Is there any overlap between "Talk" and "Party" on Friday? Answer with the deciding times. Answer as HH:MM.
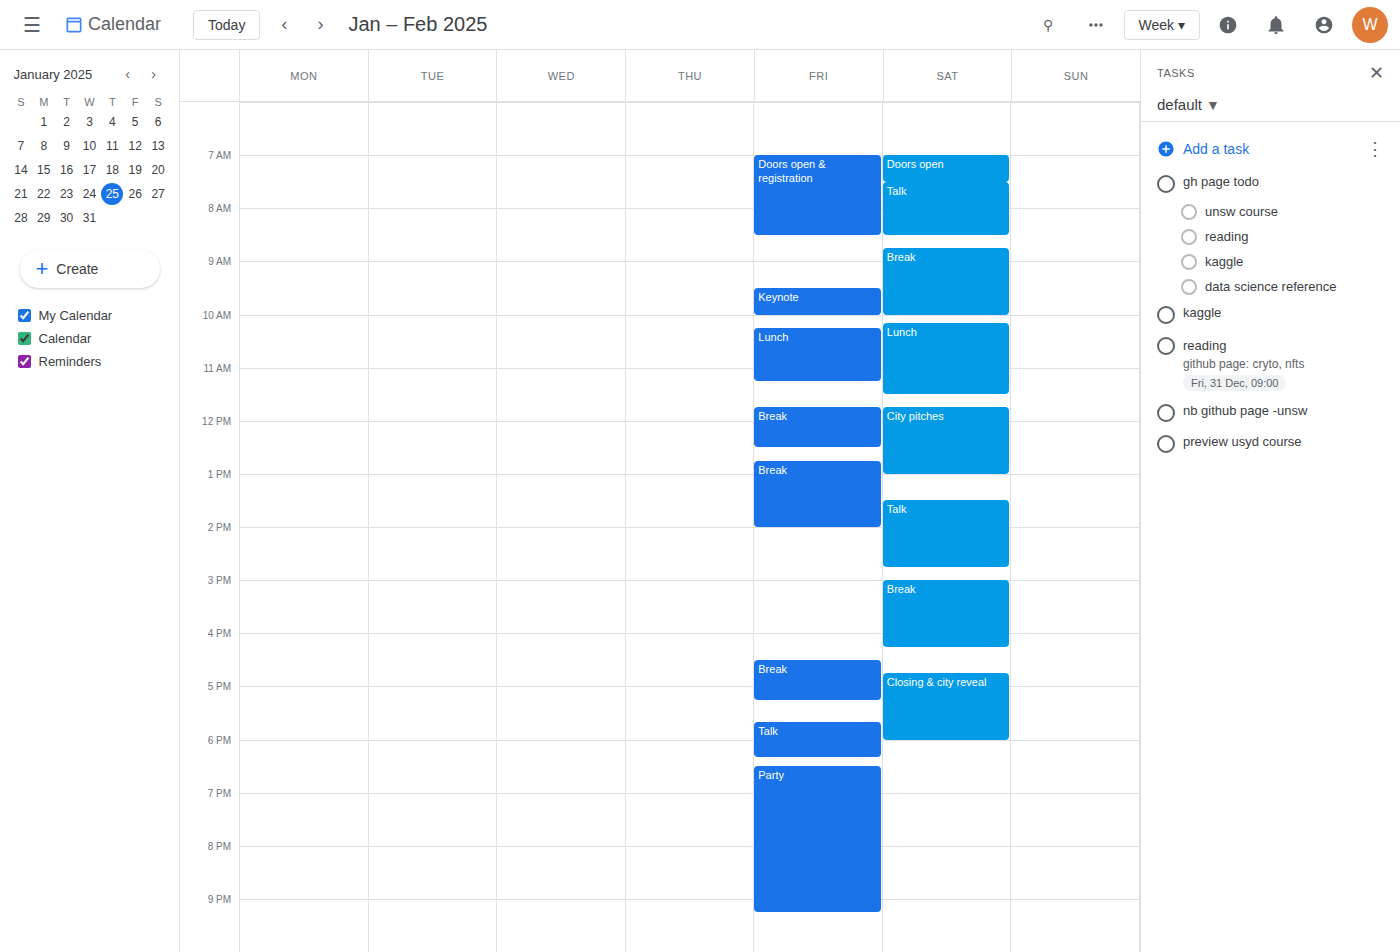
"Talk" ends at 18:20 and "Party" starts at 18:30 -- no overlap.